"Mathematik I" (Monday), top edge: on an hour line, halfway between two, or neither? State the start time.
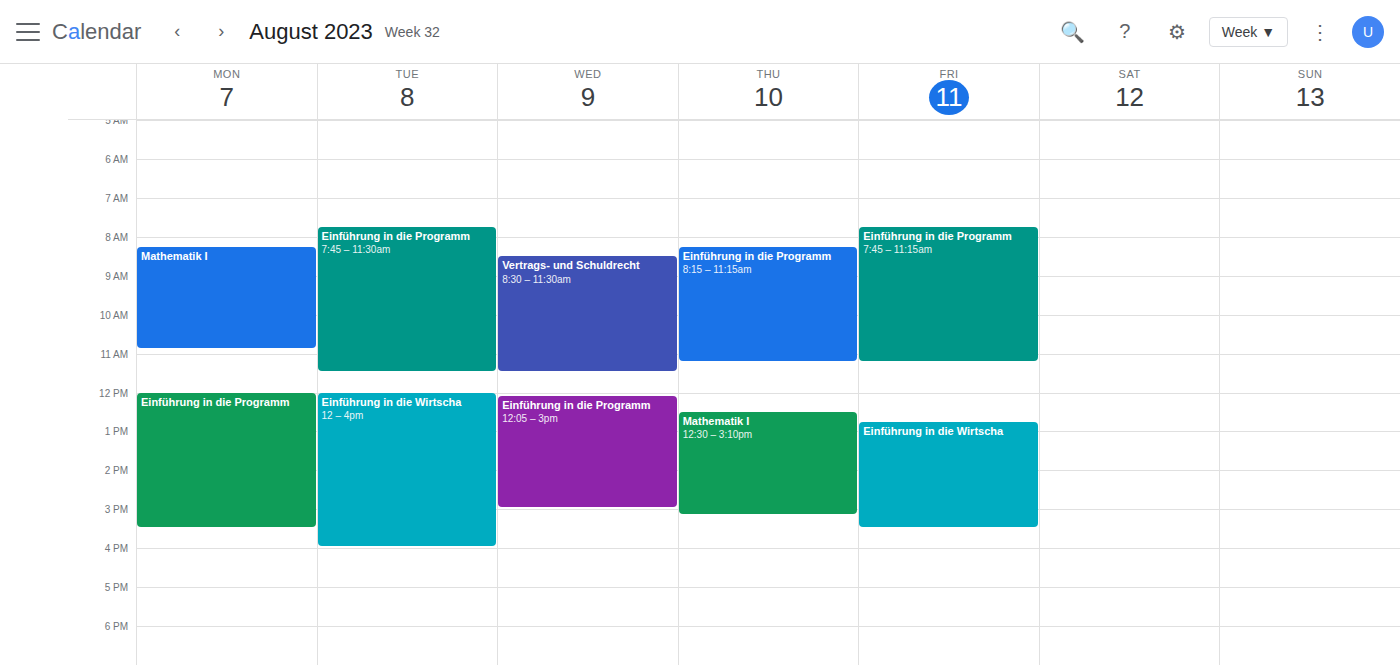
8:15 AM -- neither: a quarter of the way from the 8 AM line to the 9 AM line.